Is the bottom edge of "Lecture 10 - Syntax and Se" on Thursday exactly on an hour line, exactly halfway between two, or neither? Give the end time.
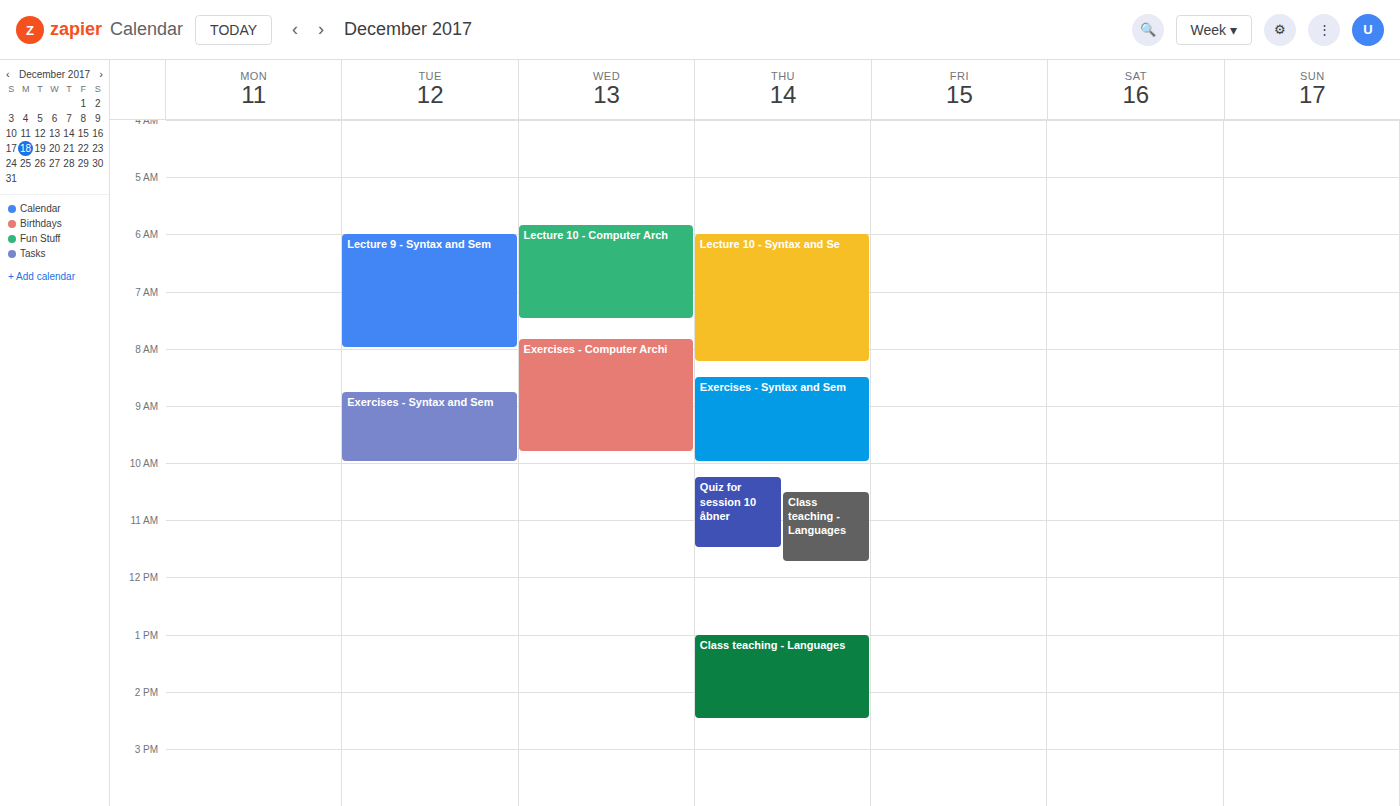
8:15 AM -- neither: a quarter of the way from the 8 AM line to the 9 AM line.